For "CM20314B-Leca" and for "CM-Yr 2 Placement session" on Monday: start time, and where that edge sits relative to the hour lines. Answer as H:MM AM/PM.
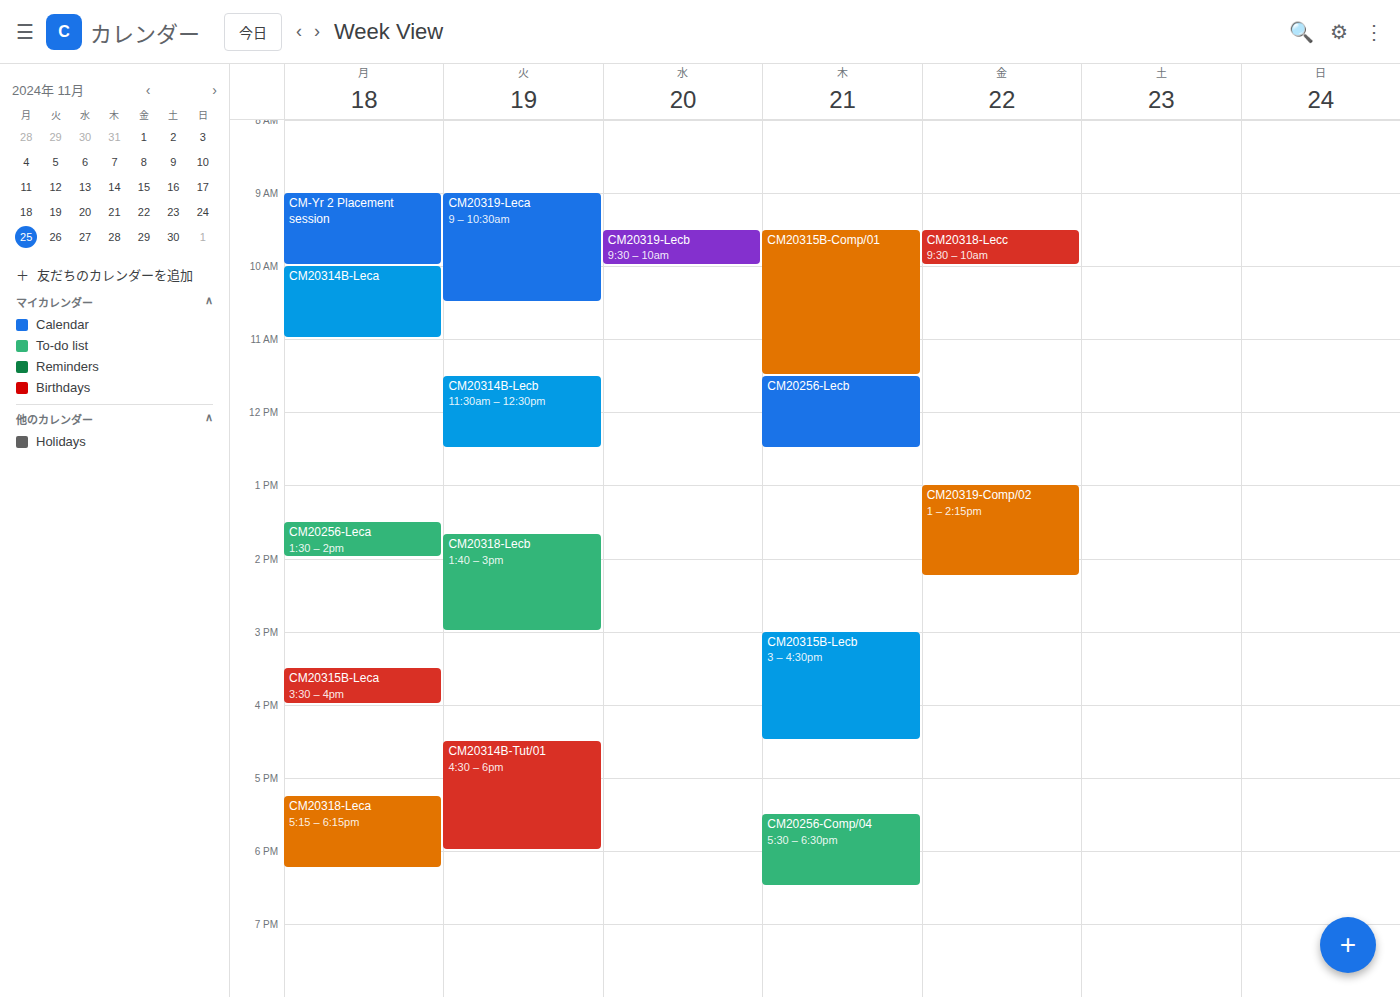
"CM20314B-Leca": 10:00 AM, exactly on the 10 AM line. "CM-Yr 2 Placement session": 9:00 AM, exactly on the 9 AM line.